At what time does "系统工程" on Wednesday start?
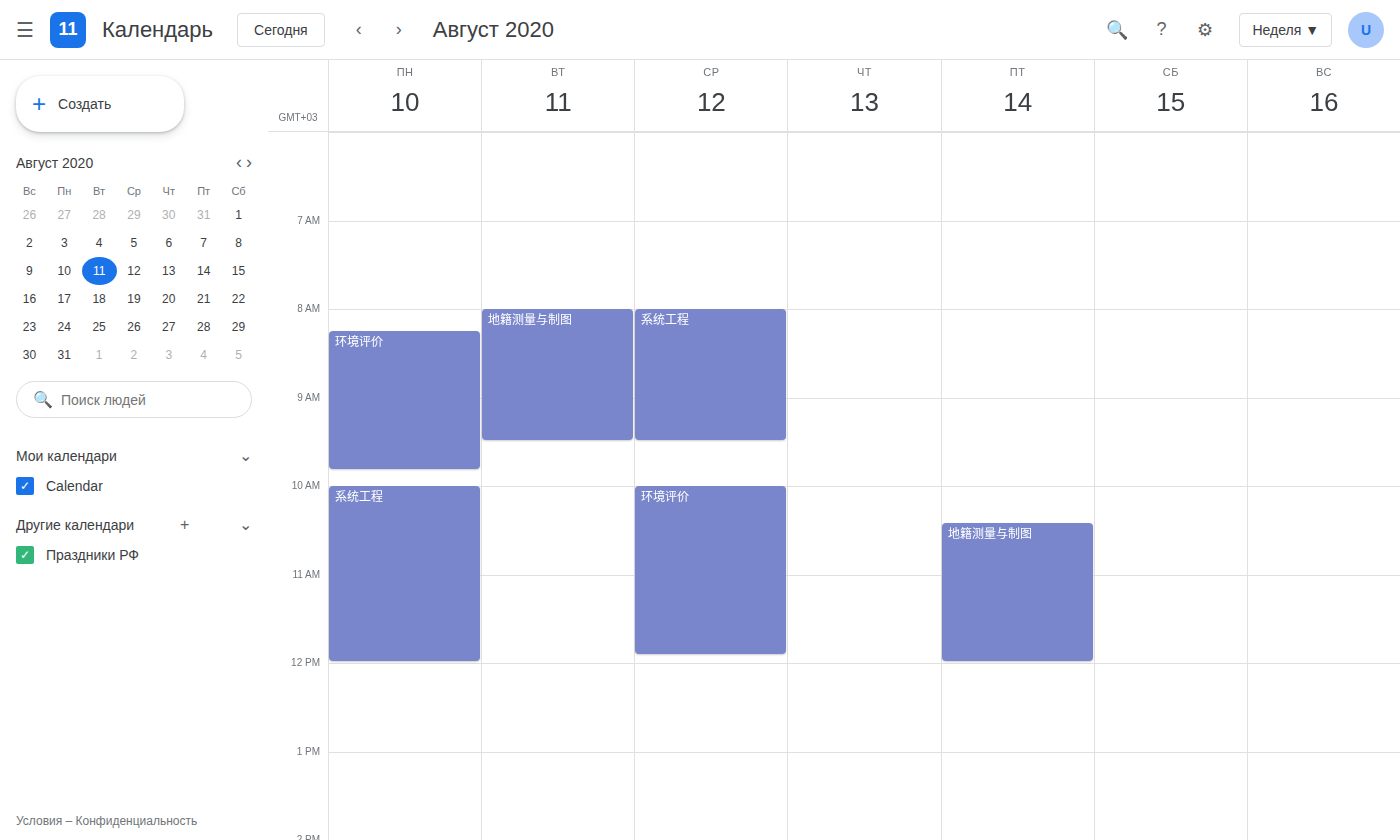
08:00